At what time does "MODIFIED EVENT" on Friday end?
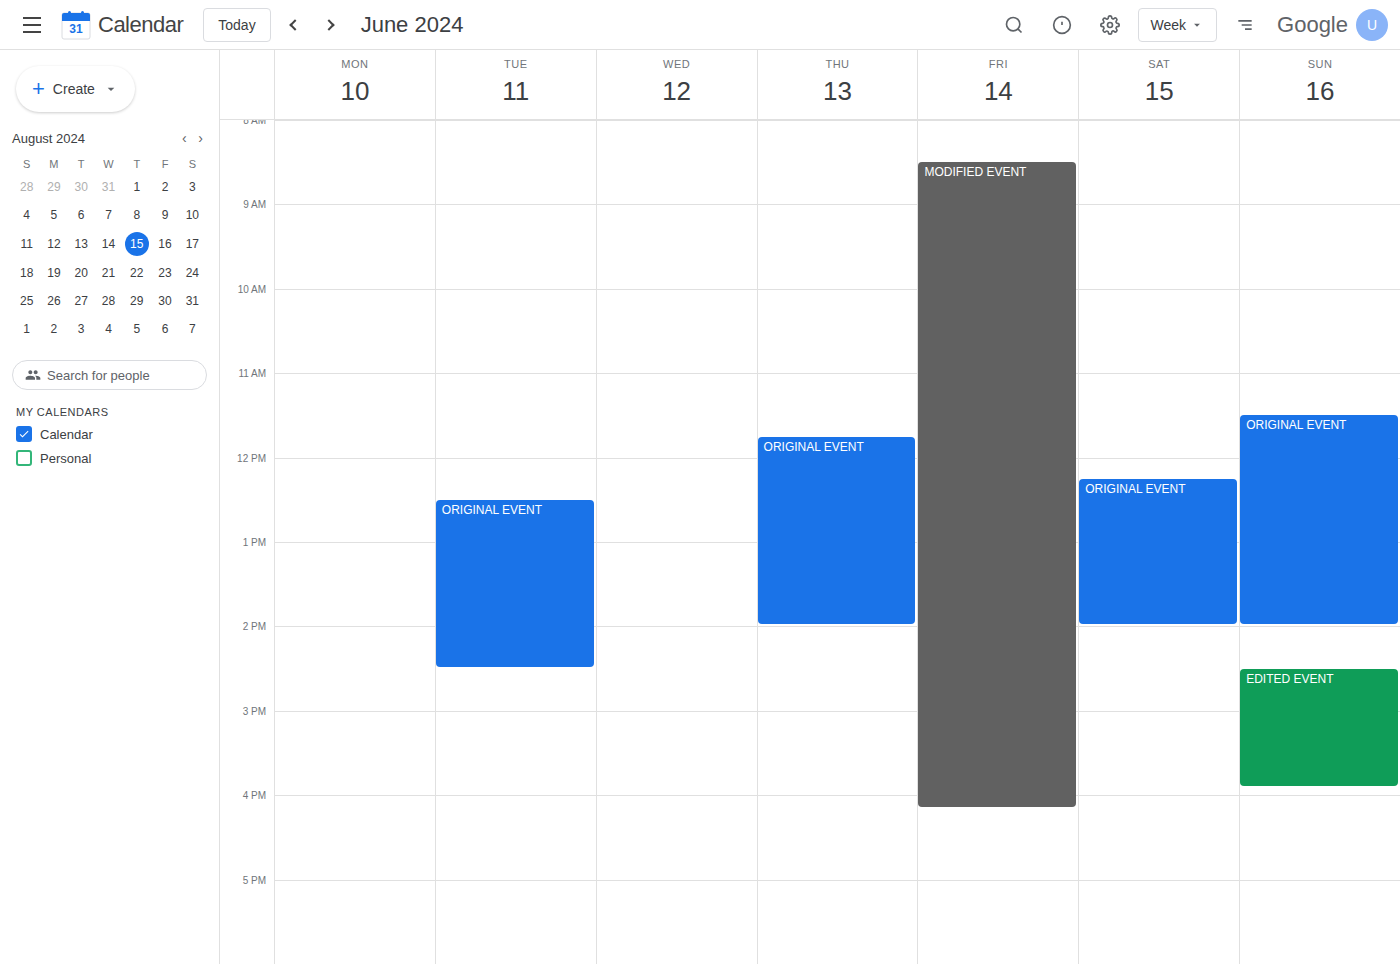
4:10 PM